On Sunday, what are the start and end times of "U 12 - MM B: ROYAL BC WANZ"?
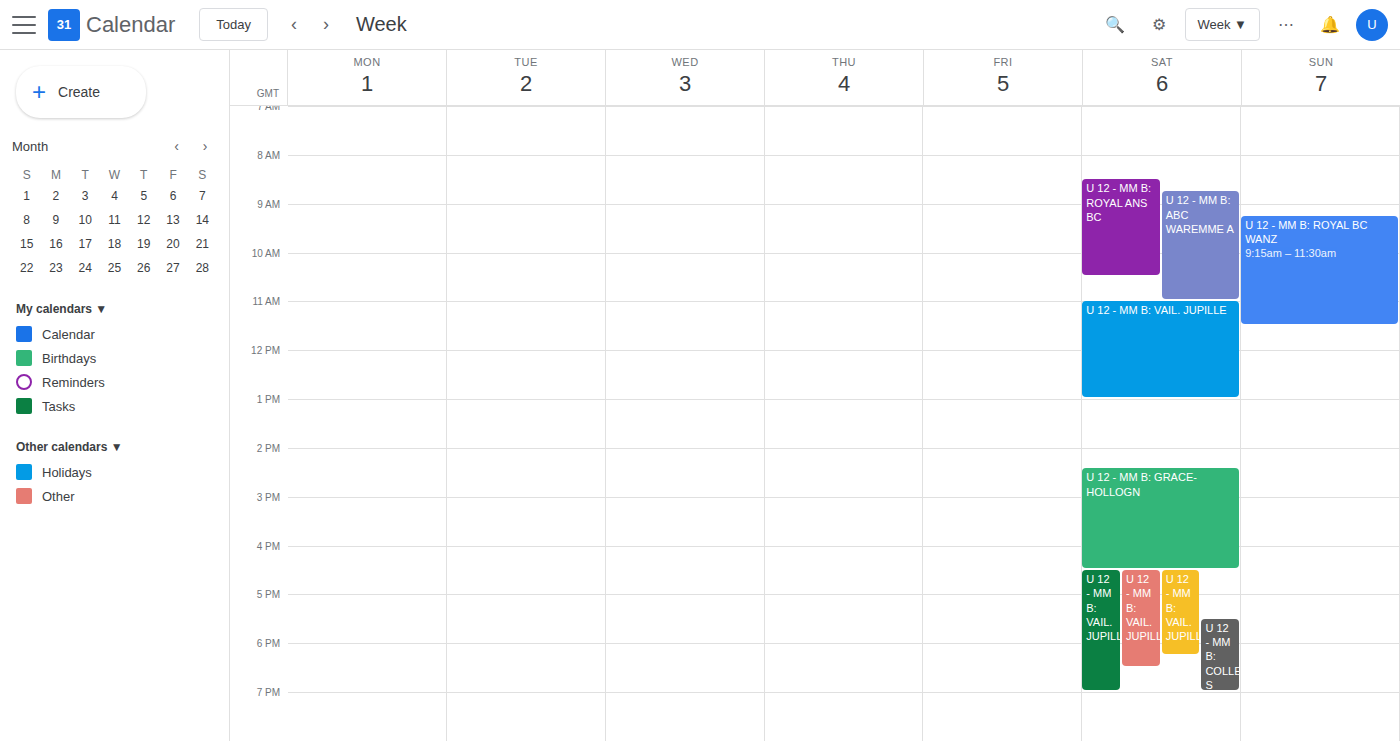
9:15 AM to 11:30 AM